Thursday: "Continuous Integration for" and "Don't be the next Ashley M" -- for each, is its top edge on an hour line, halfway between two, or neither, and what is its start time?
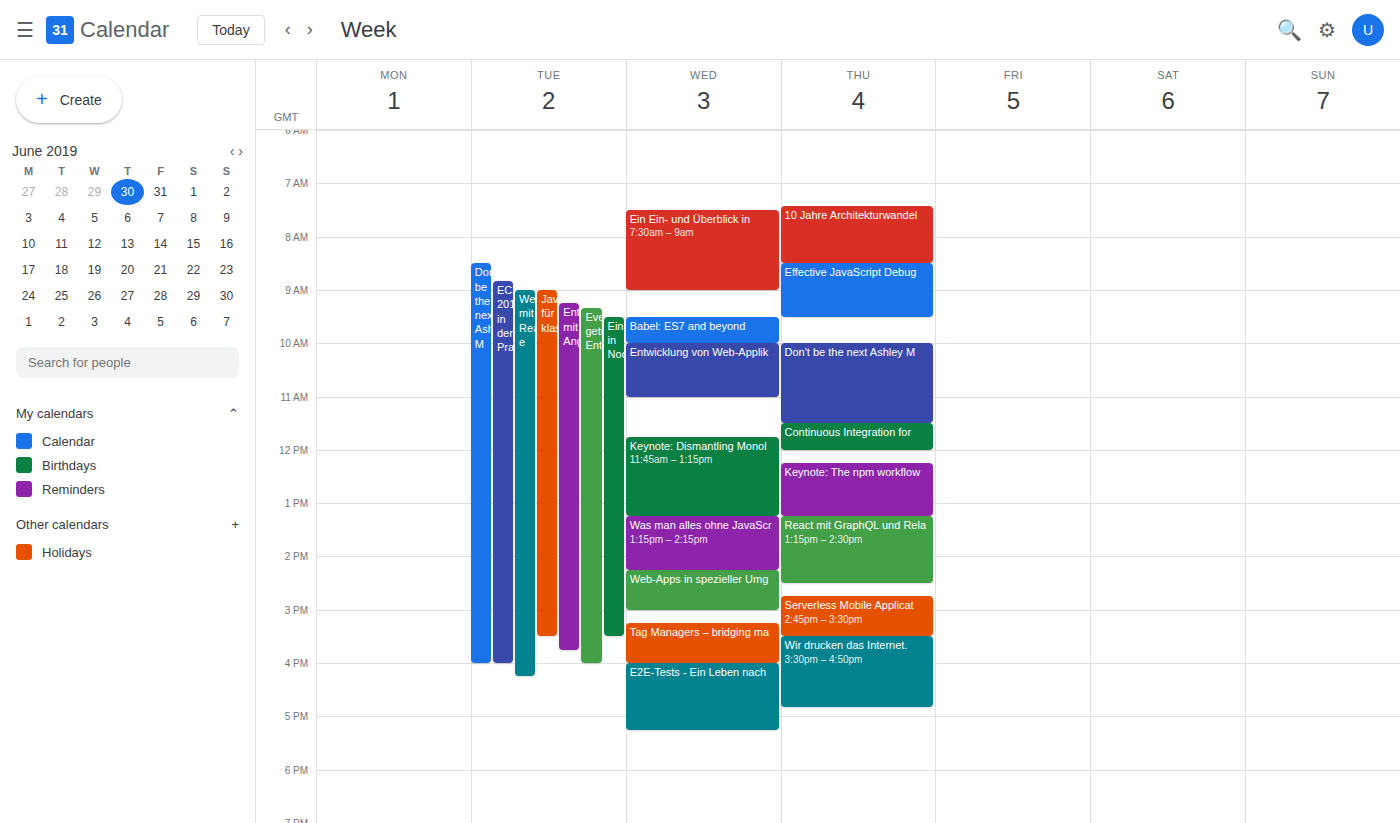
"Continuous Integration for": 11:30 AM, halfway between the 11 AM and 12 PM lines. "Don't be the next Ashley M": 10:00 AM, exactly on the 10 AM line.